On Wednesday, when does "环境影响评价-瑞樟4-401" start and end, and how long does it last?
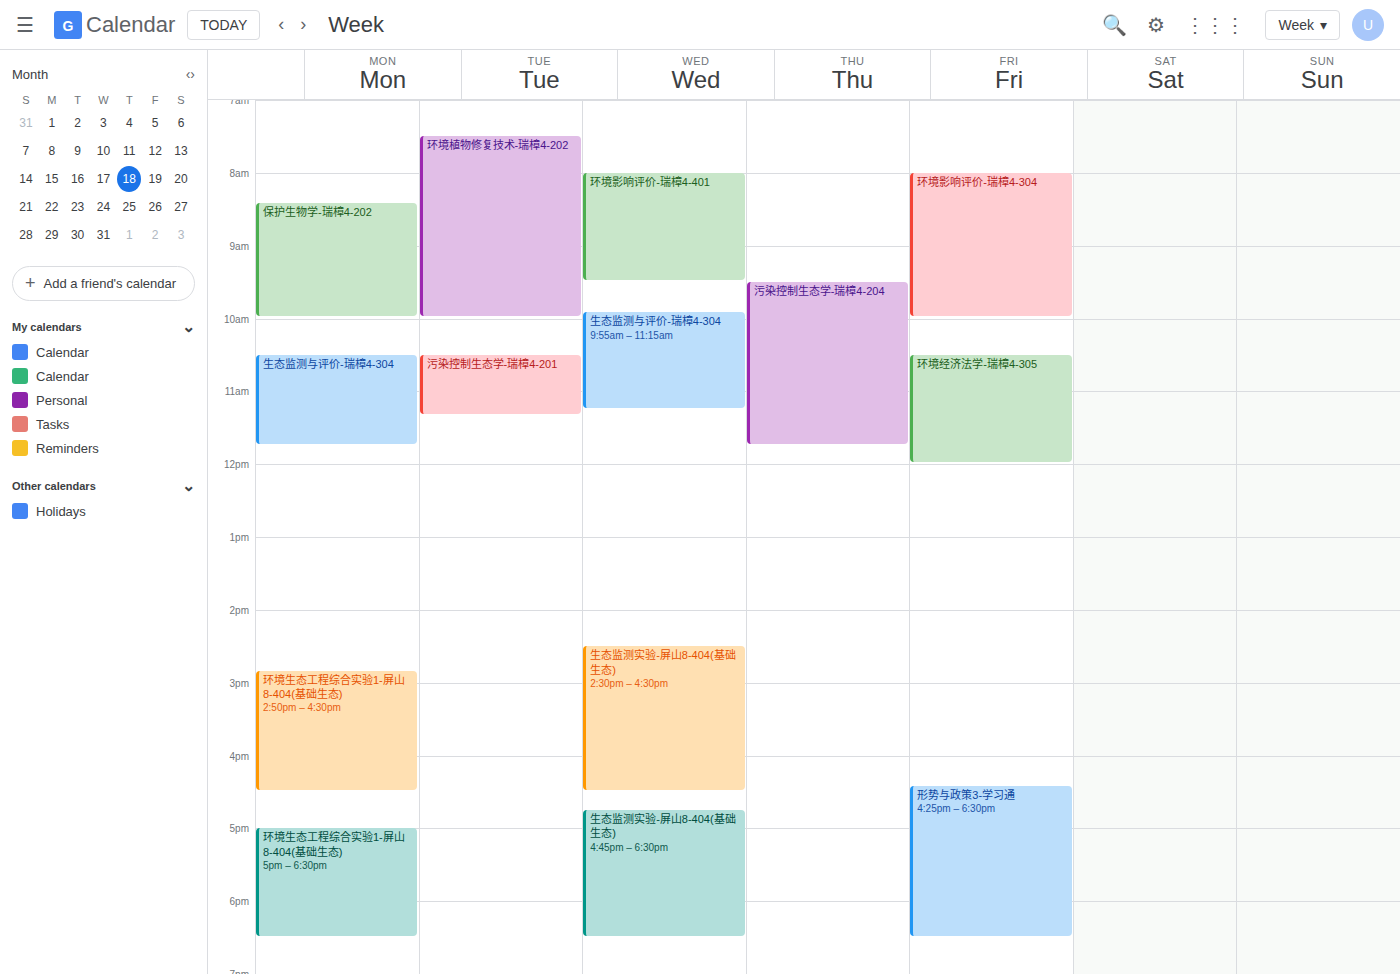
8:00 AM to 9:30 AM, 1 hour 30 minutes